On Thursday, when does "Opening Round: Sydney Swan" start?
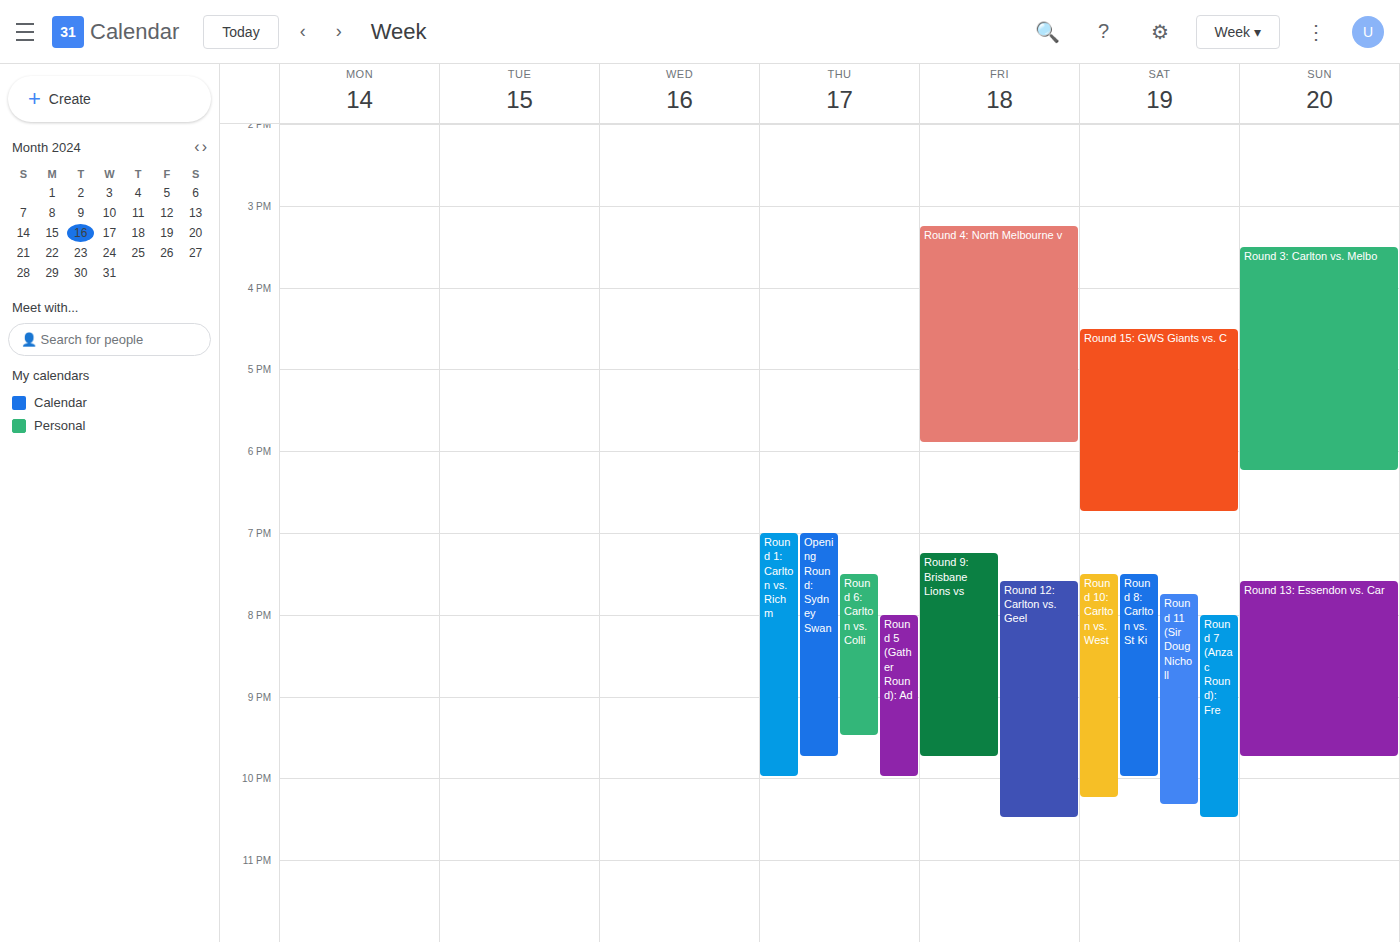
7:00 PM